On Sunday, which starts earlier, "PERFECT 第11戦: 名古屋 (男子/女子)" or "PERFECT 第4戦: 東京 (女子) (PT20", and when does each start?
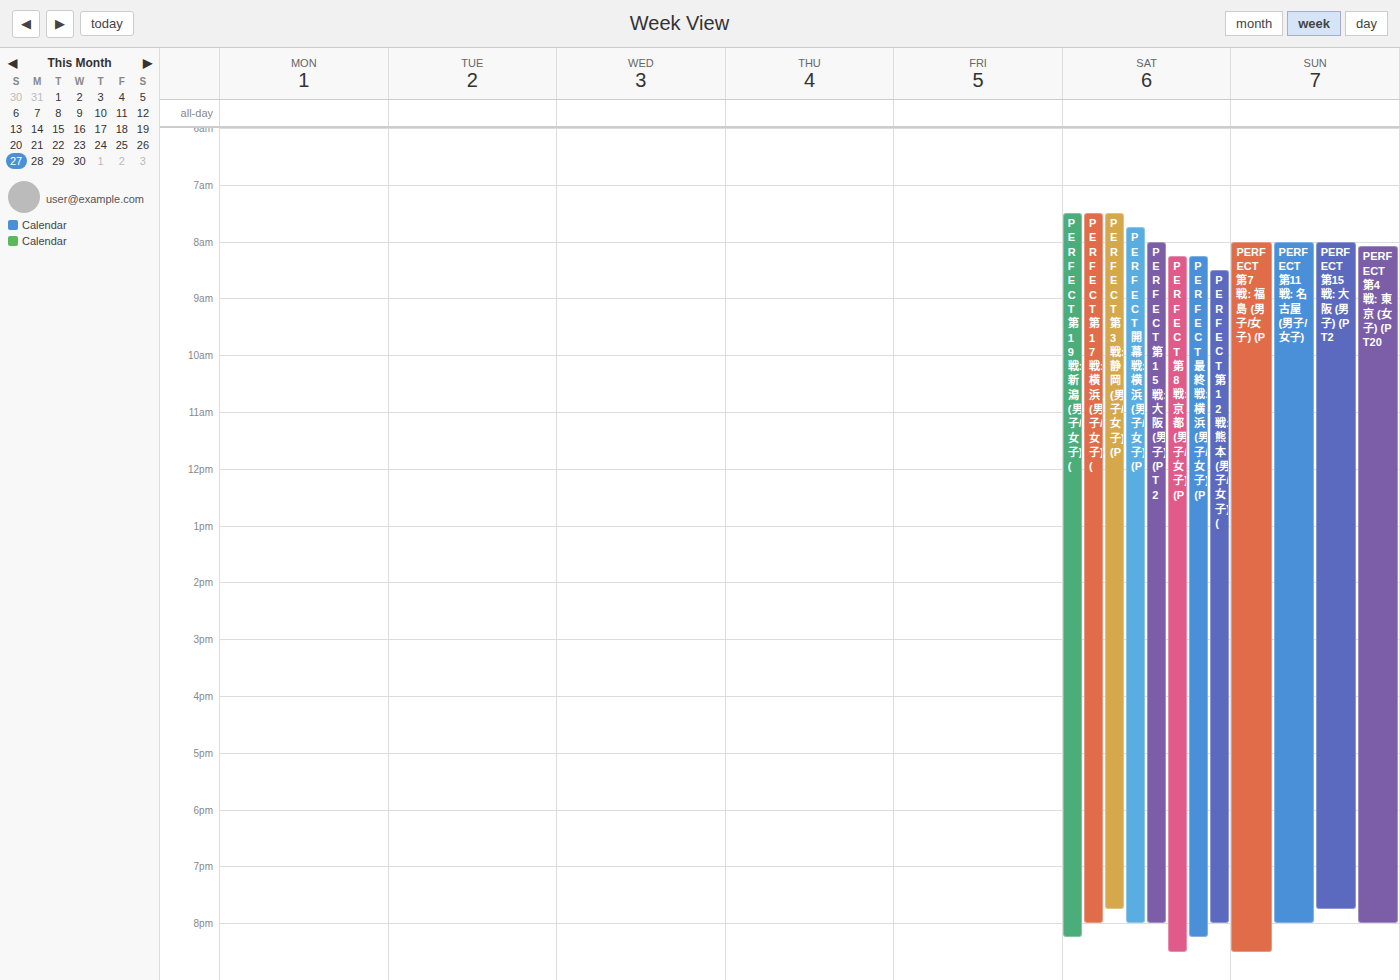
"PERFECT 第11戦: 名古屋 (男子/女子)" 8:00 AM; "PERFECT 第4戦: 東京 (女子) (PT20" 8:05 AM.